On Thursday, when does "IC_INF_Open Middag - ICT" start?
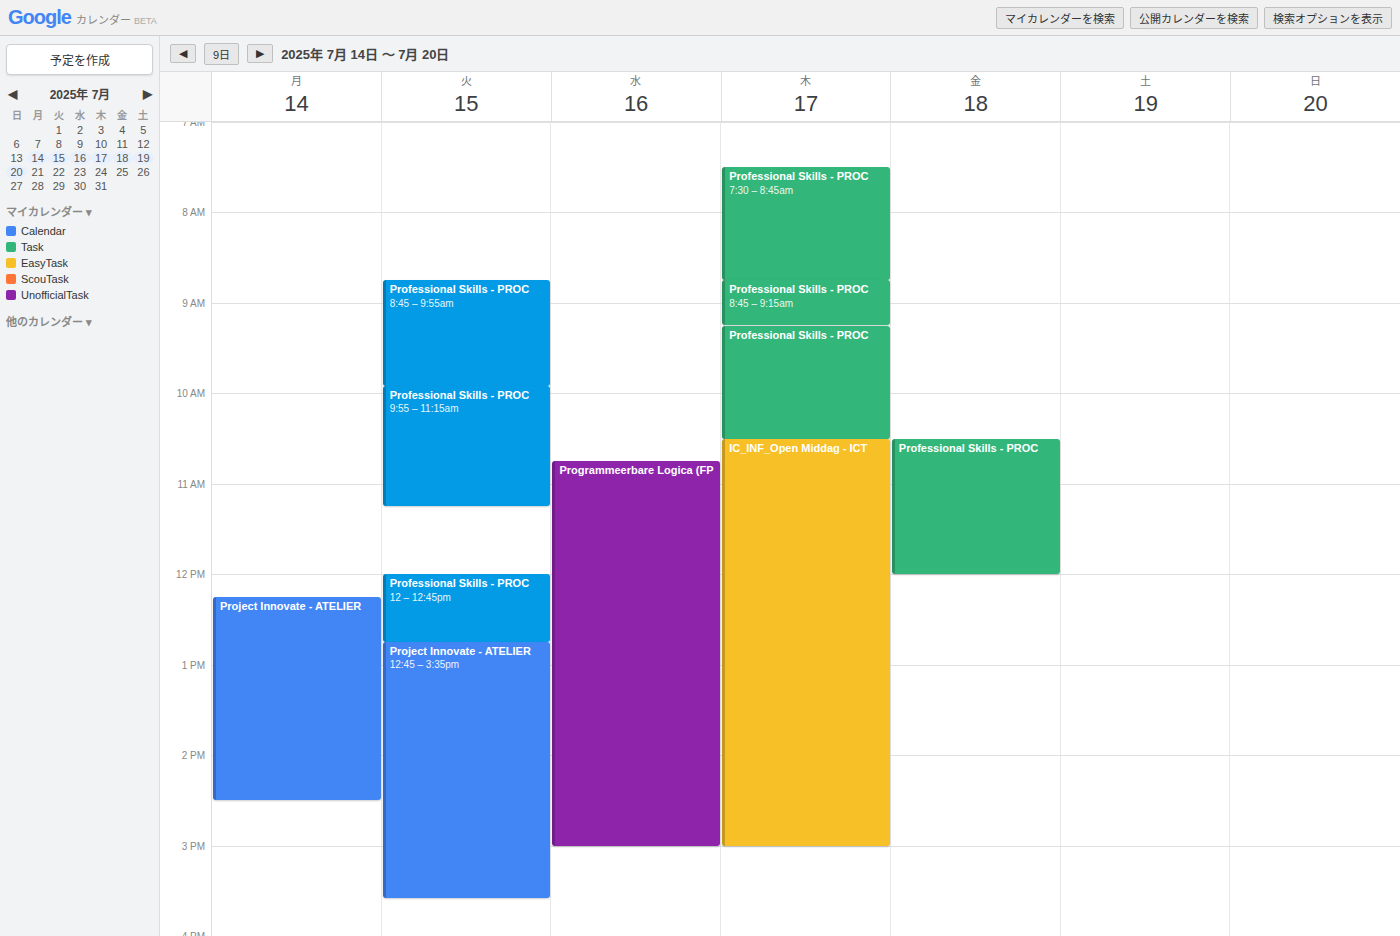
10:30 AM